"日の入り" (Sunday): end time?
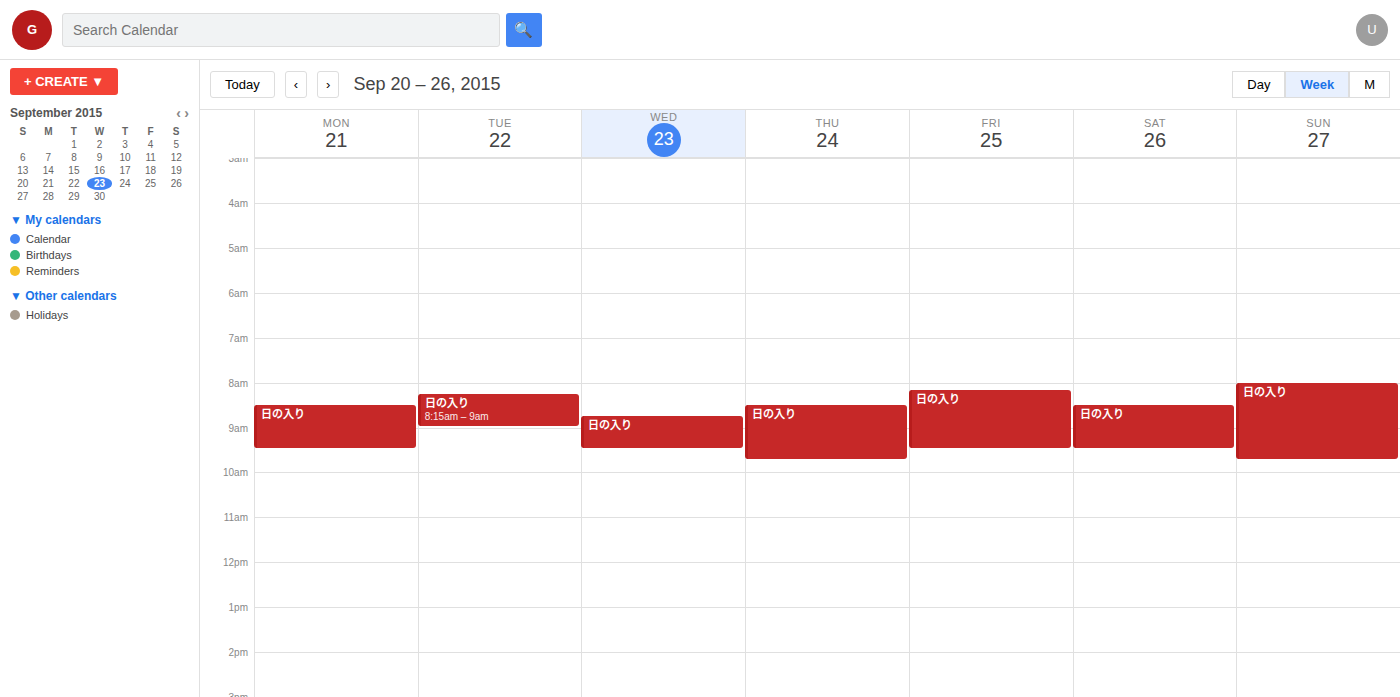
09:45